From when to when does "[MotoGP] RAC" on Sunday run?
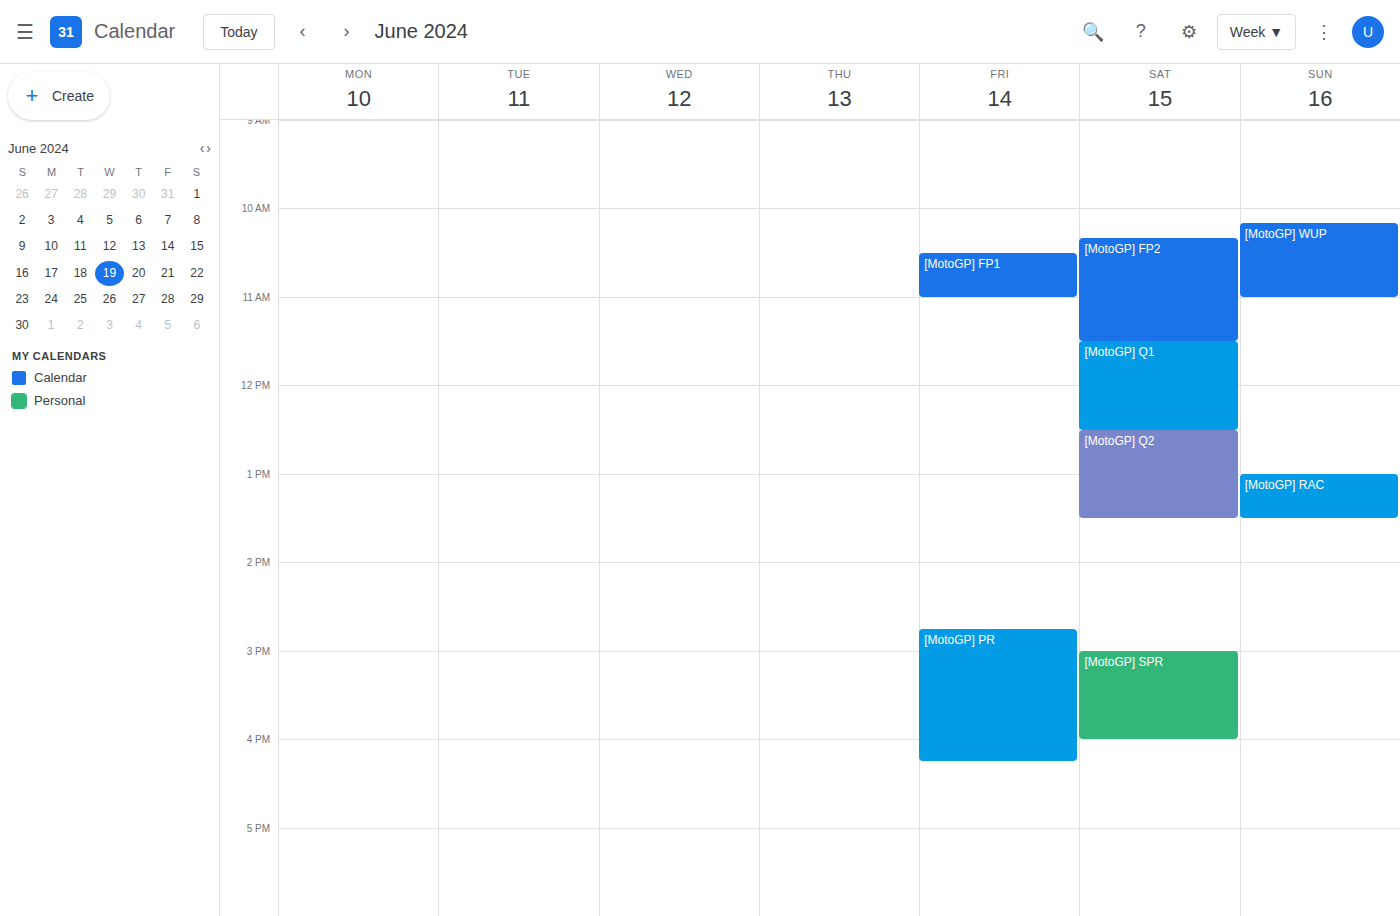
1:00 PM to 1:30 PM